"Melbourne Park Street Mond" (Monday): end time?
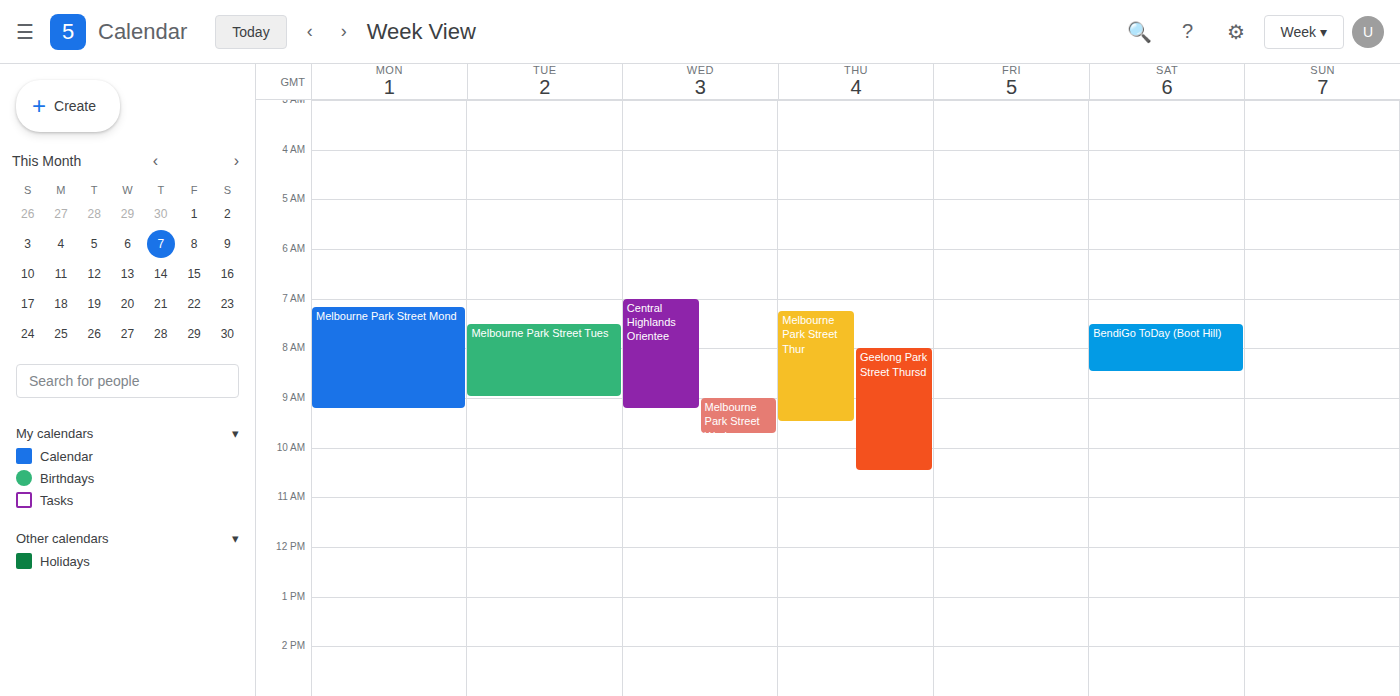
09:15